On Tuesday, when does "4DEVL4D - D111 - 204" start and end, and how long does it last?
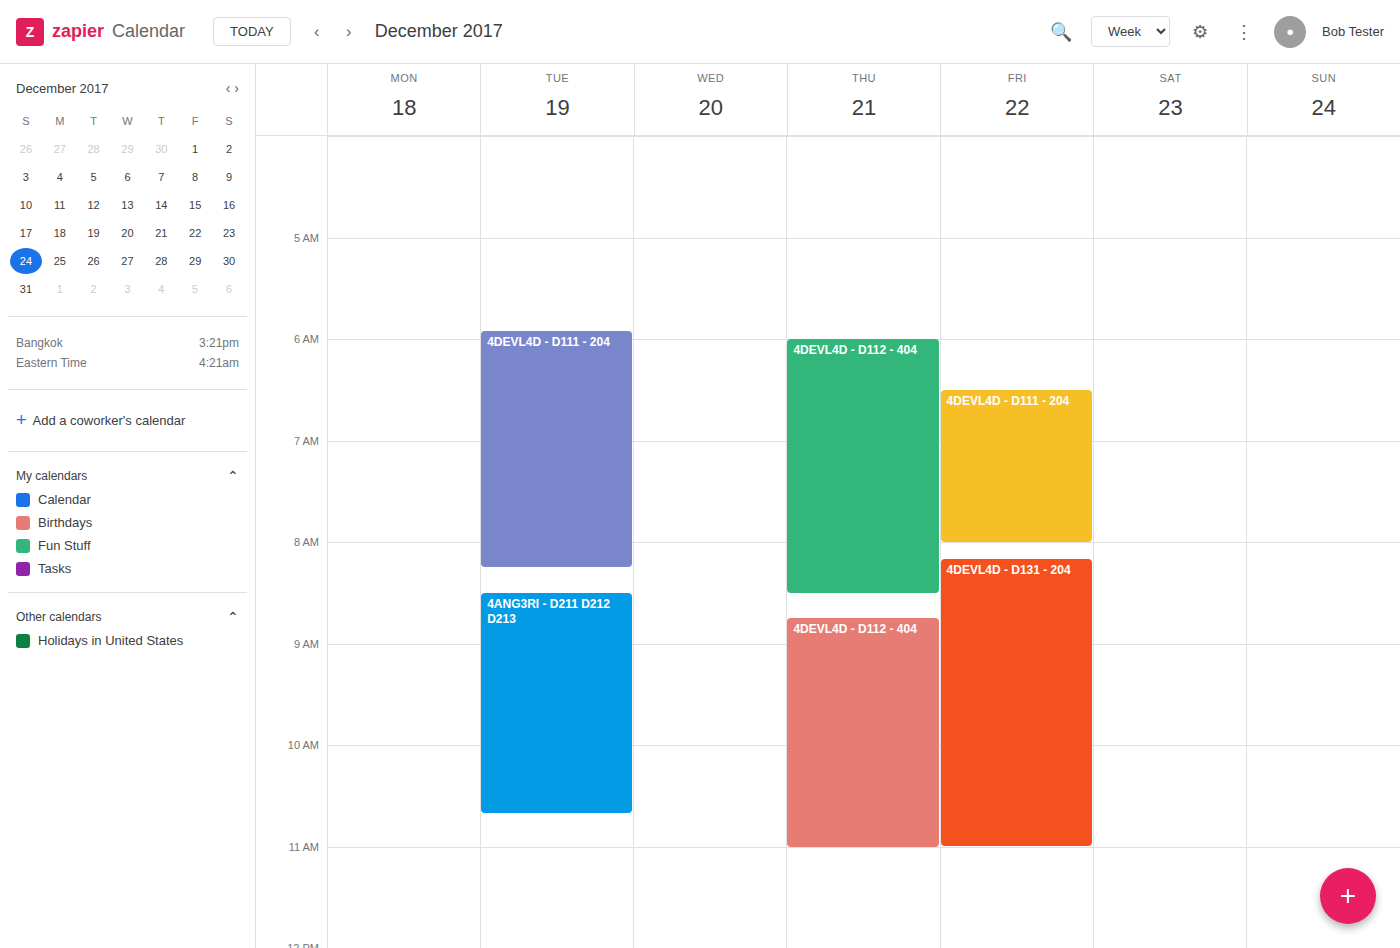
5:55 AM to 8:15 AM, 2 hours 20 minutes